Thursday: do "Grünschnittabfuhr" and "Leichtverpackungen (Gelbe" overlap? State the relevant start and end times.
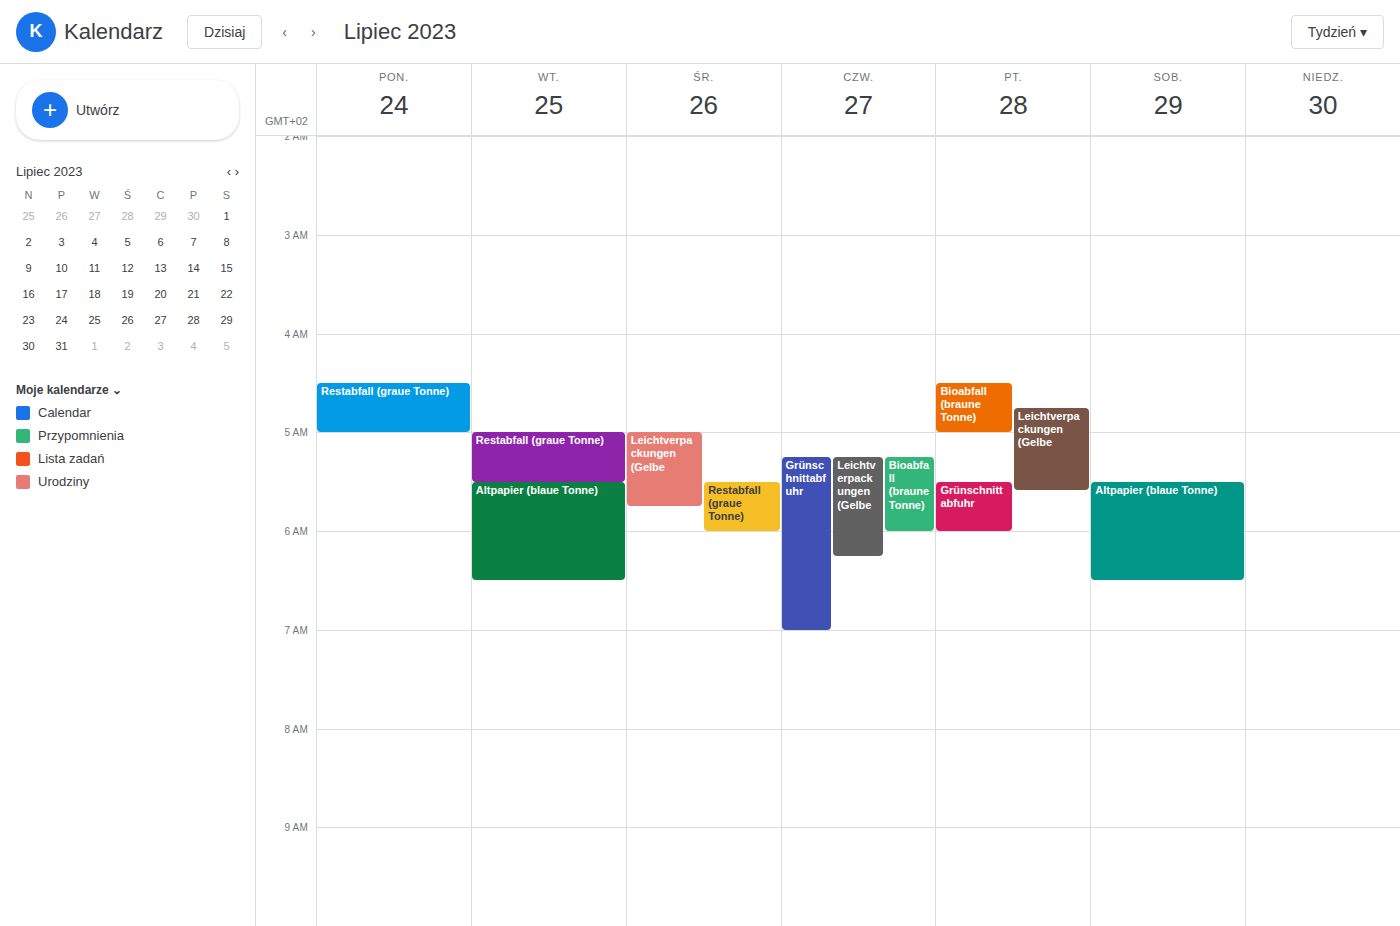
"Grünschnittabfuhr" starts at 5:15 AM, before "Leichtverpackungen (Gelbe" ends at 6:15 AM -- they overlap.